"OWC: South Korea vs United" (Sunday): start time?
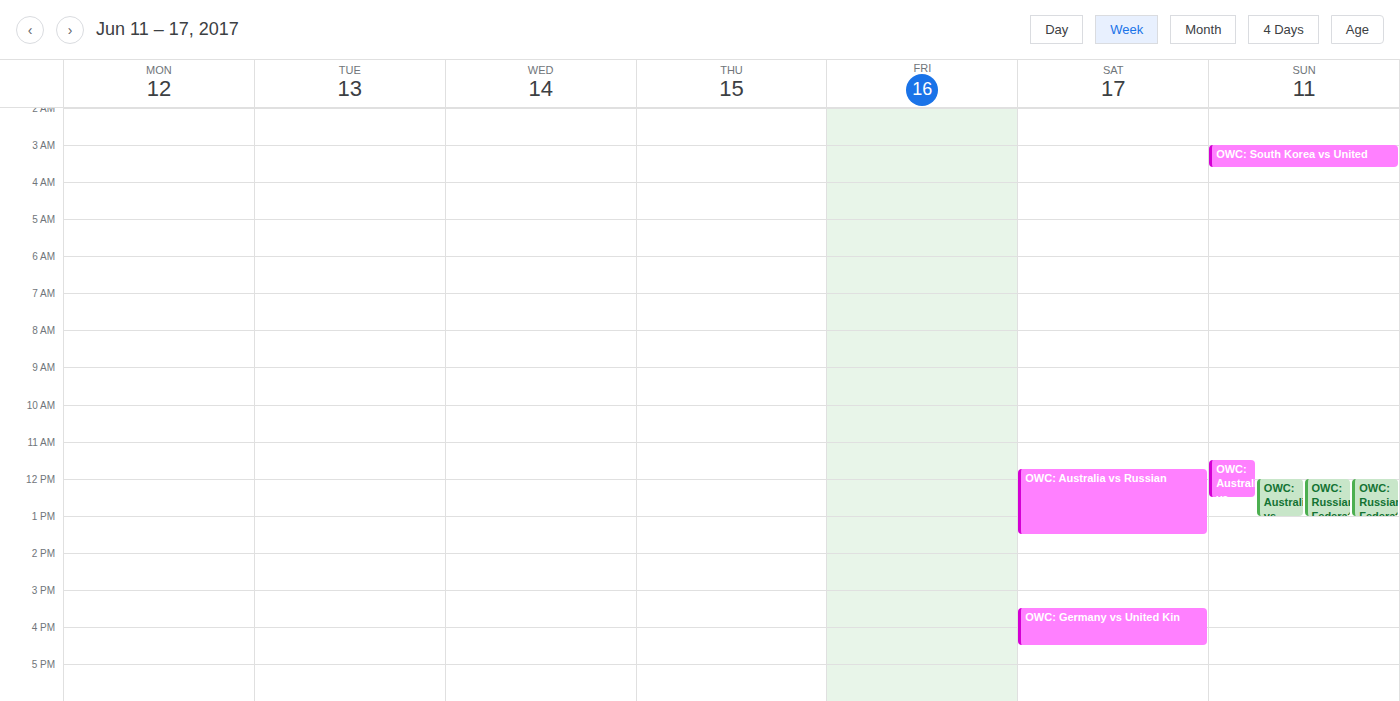
3:00 AM